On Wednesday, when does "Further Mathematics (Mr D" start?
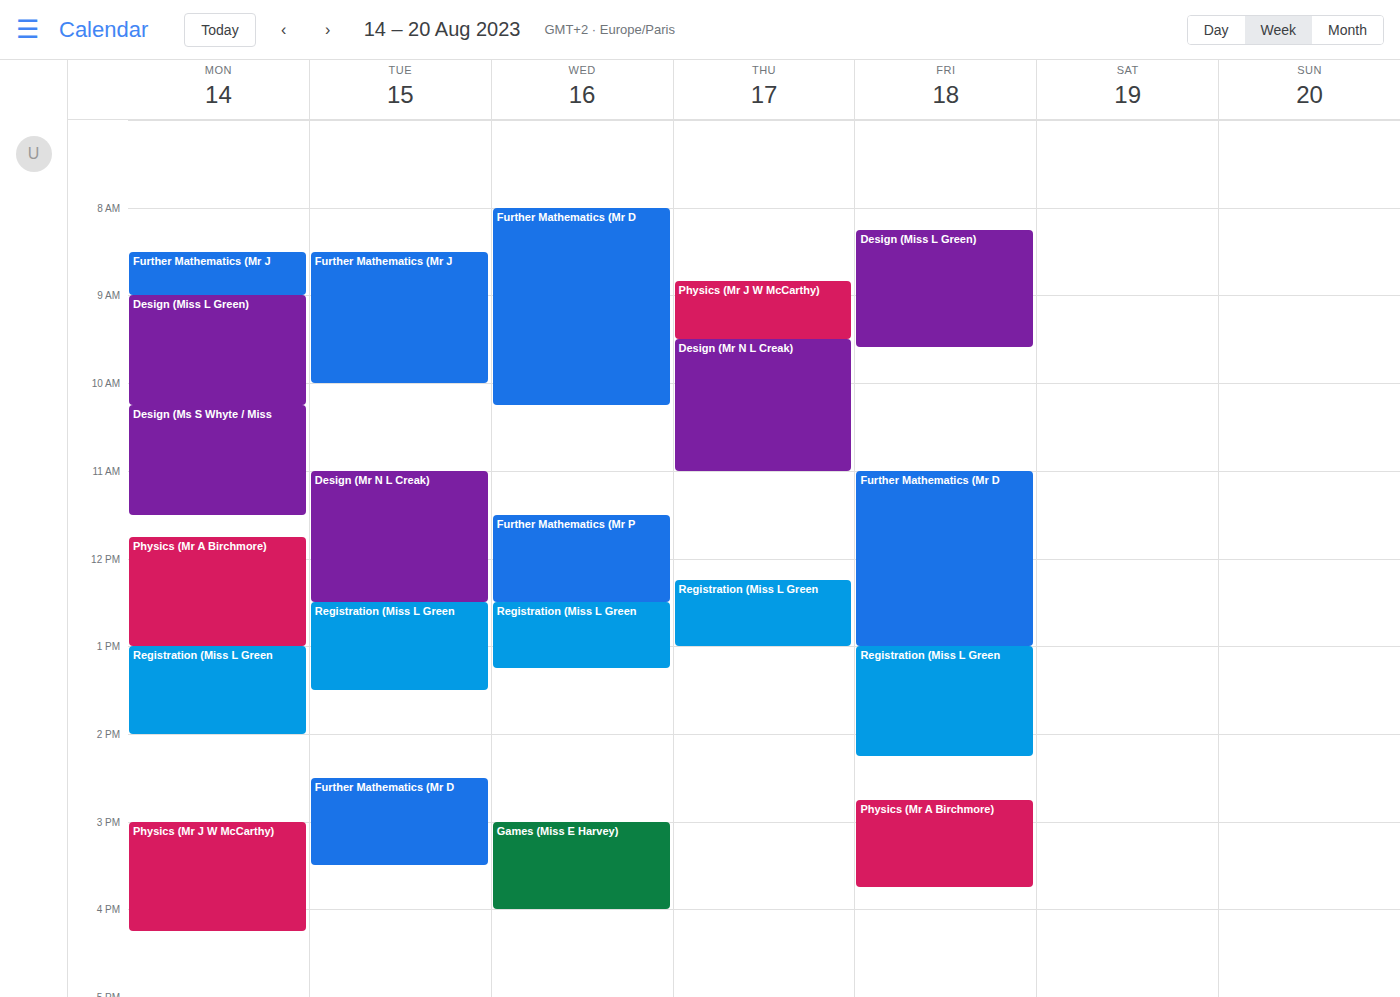
8:00 AM